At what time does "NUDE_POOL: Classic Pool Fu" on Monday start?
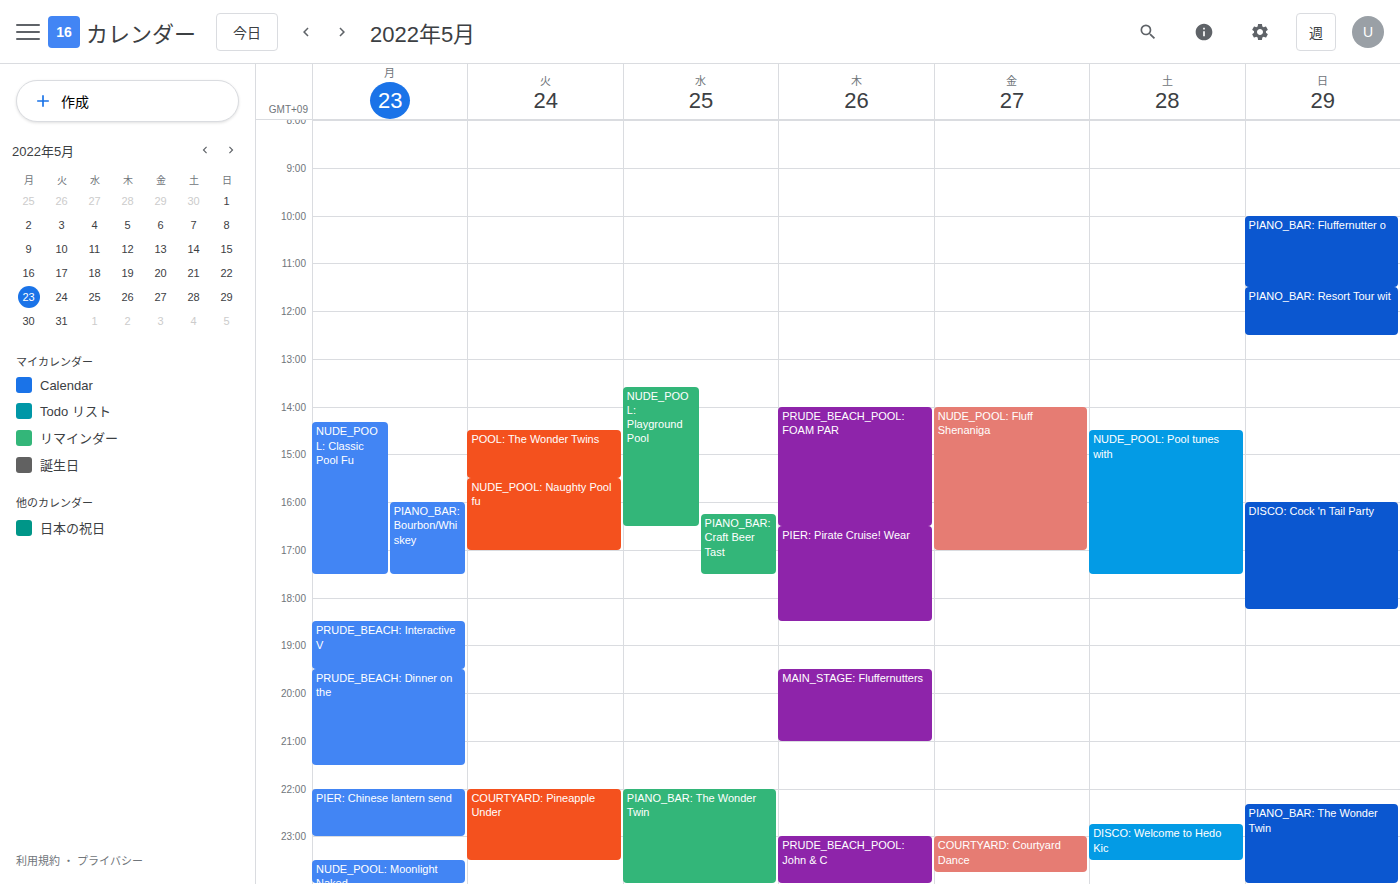
2:20 PM